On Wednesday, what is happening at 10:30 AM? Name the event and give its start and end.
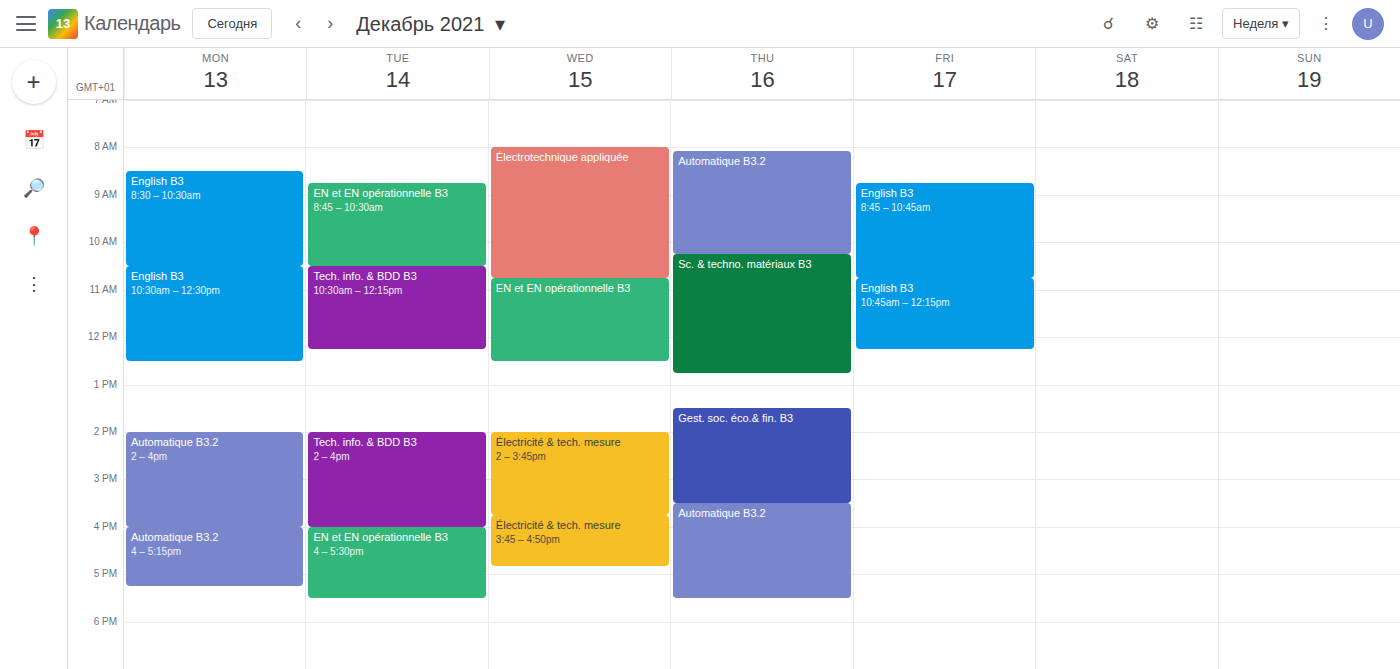
"Électrotechnique appliquée", 8:00 AM to 10:45 AM